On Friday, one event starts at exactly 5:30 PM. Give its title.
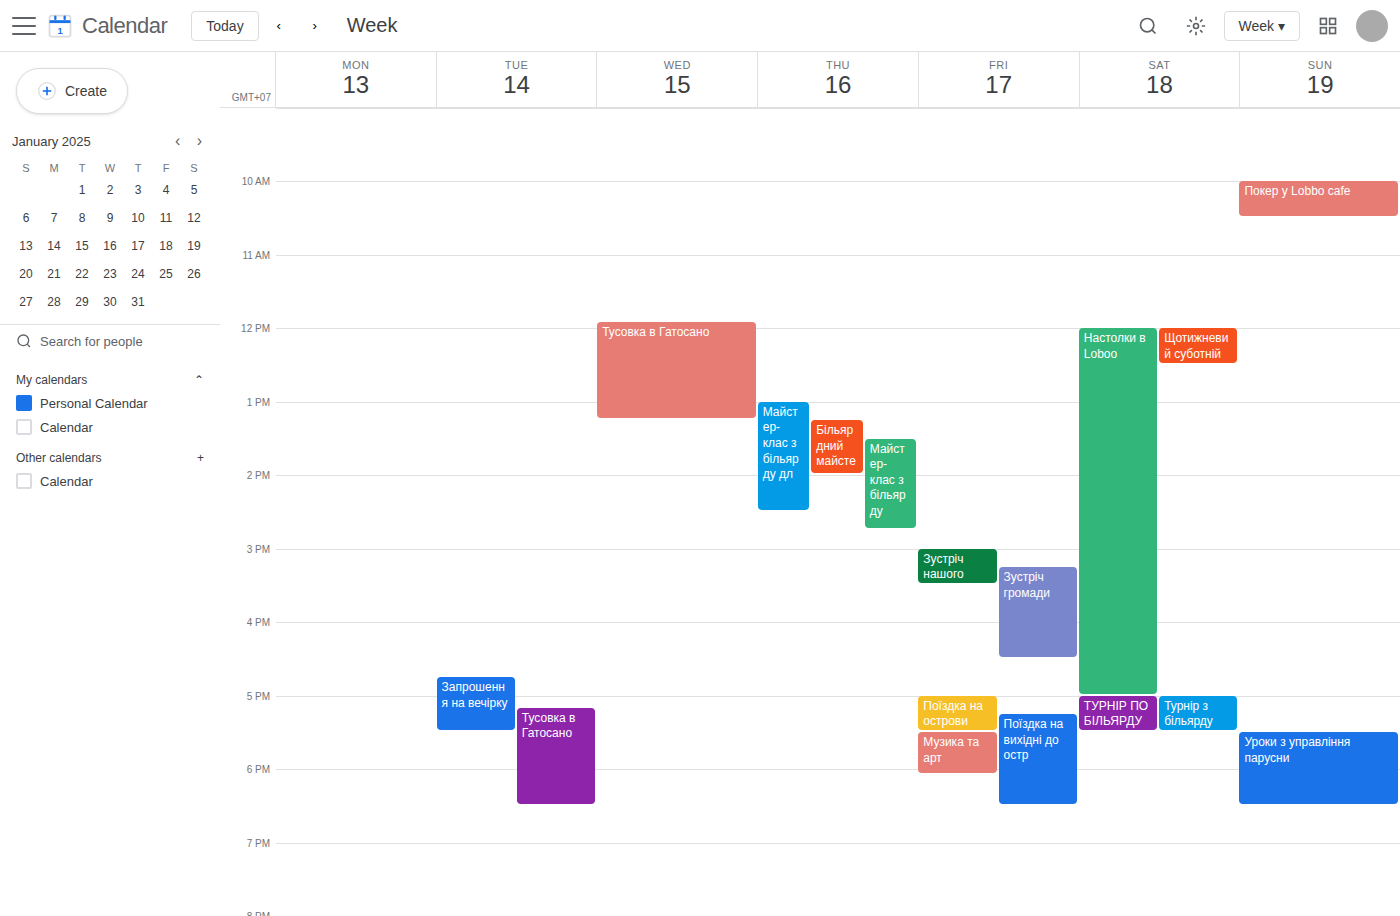
"Музика та арт"